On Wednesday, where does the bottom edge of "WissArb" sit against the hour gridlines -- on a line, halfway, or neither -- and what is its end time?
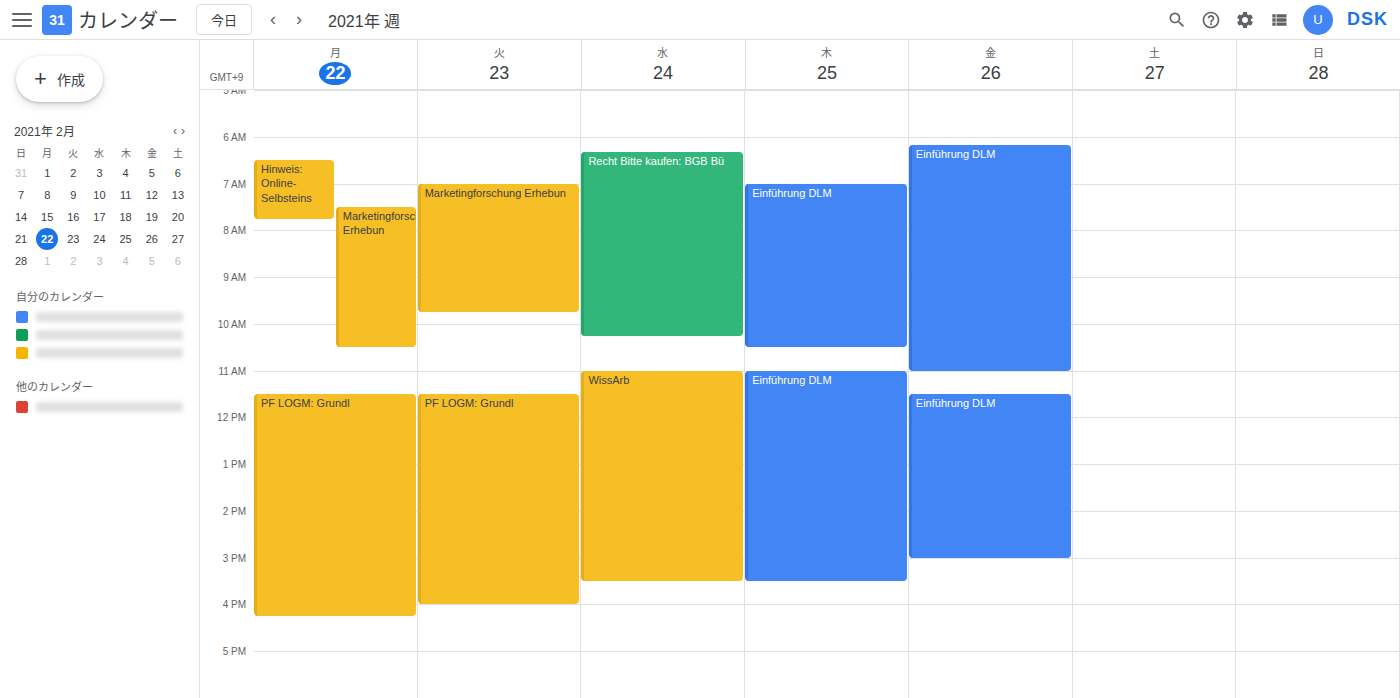
3:30 PM -- halfway between the 3 PM and 4 PM lines.